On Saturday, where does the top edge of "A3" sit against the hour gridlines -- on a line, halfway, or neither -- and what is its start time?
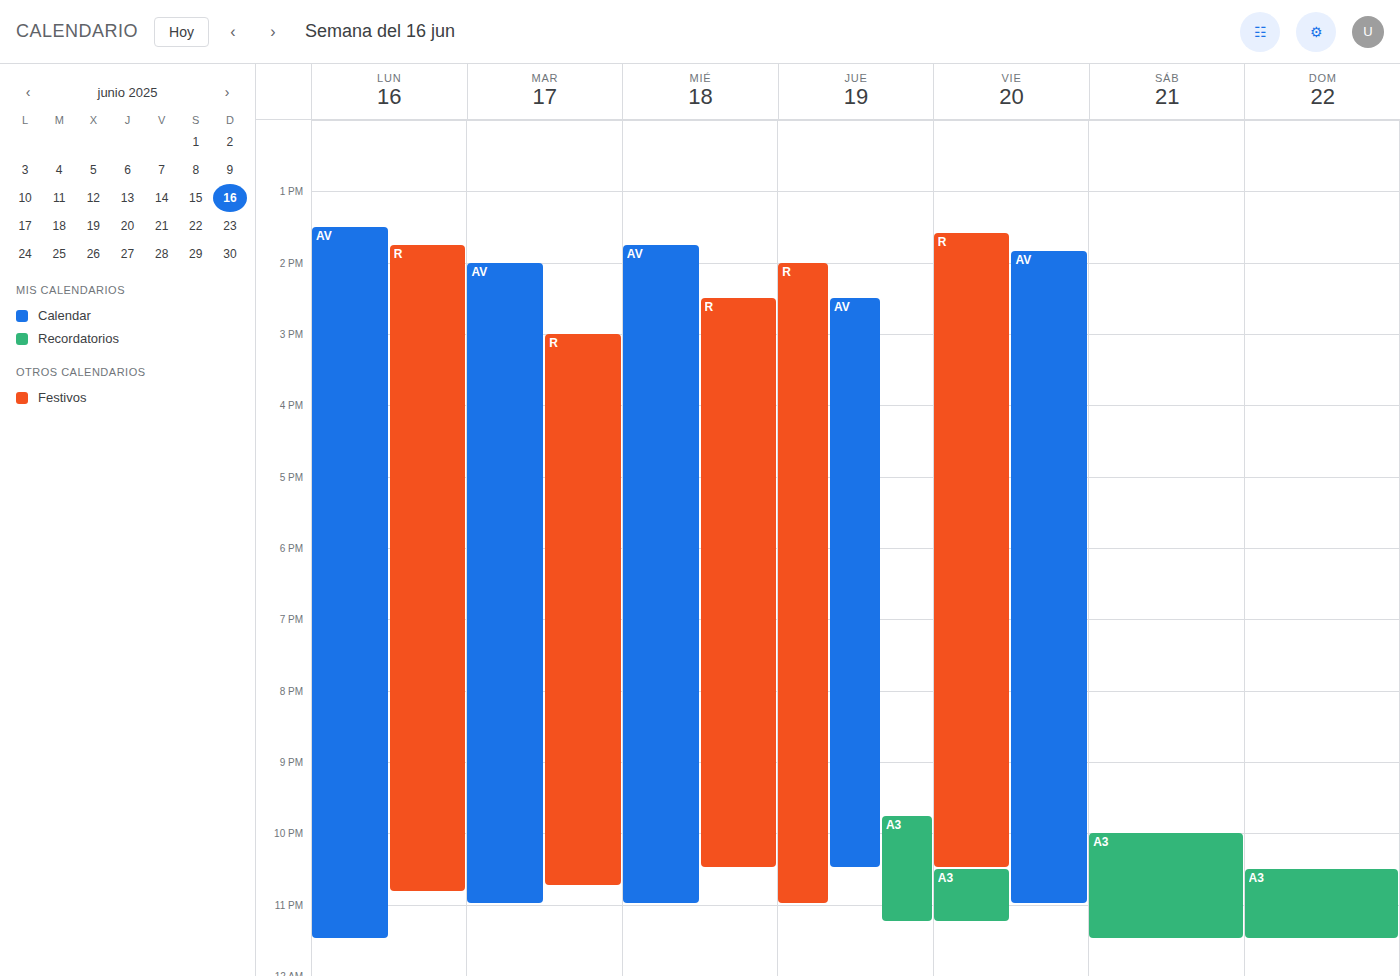
10:00 PM -- exactly on the 10 PM line.